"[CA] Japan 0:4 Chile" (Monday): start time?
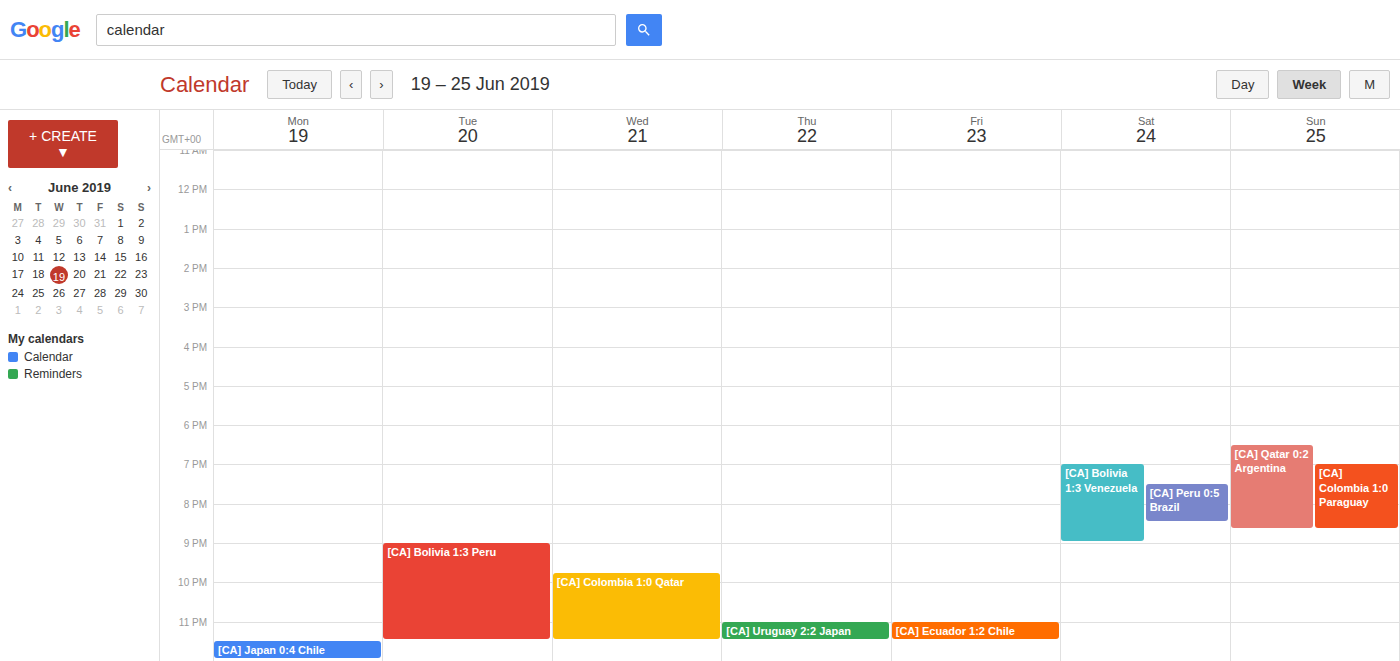
11:30 PM